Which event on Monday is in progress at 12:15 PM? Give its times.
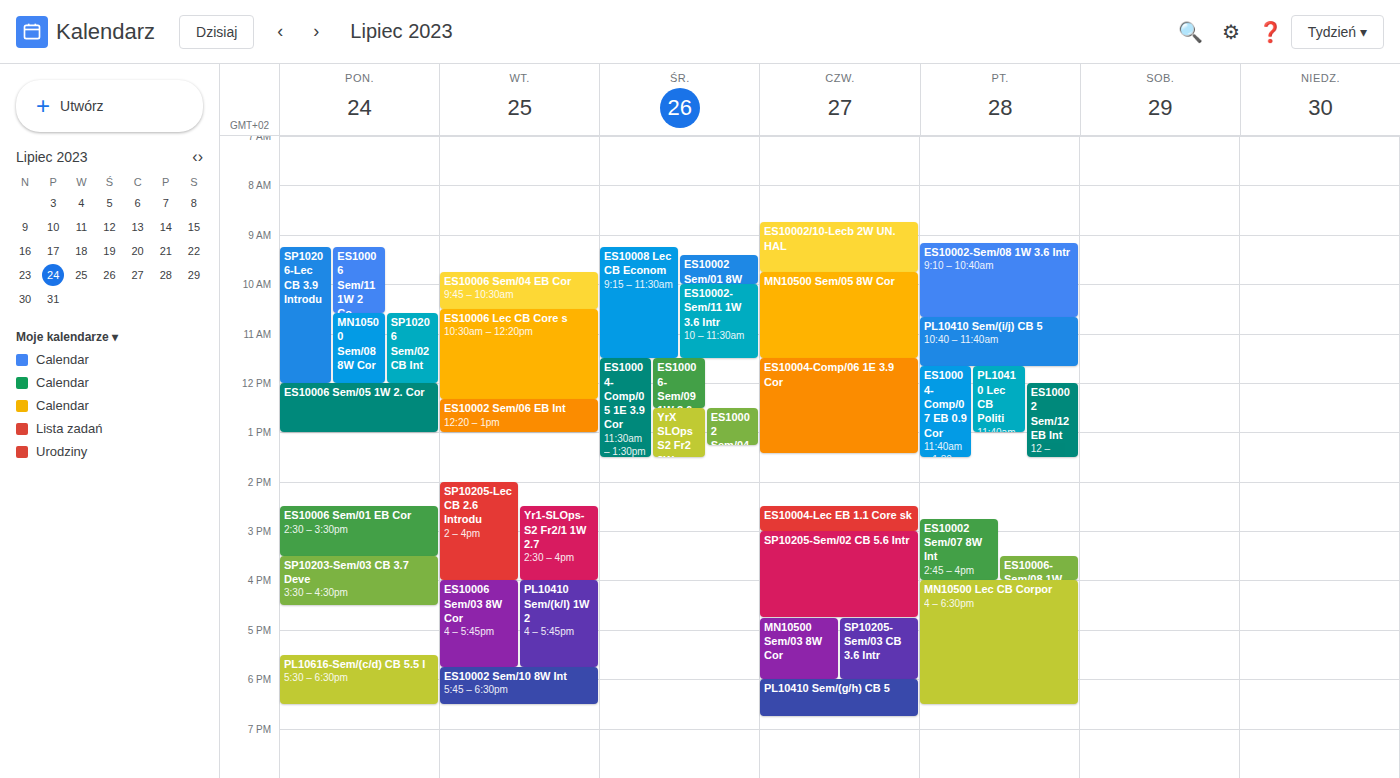
"ES10006 Sem/05 1W 2. Cor", 12:00 PM to 1:00 PM